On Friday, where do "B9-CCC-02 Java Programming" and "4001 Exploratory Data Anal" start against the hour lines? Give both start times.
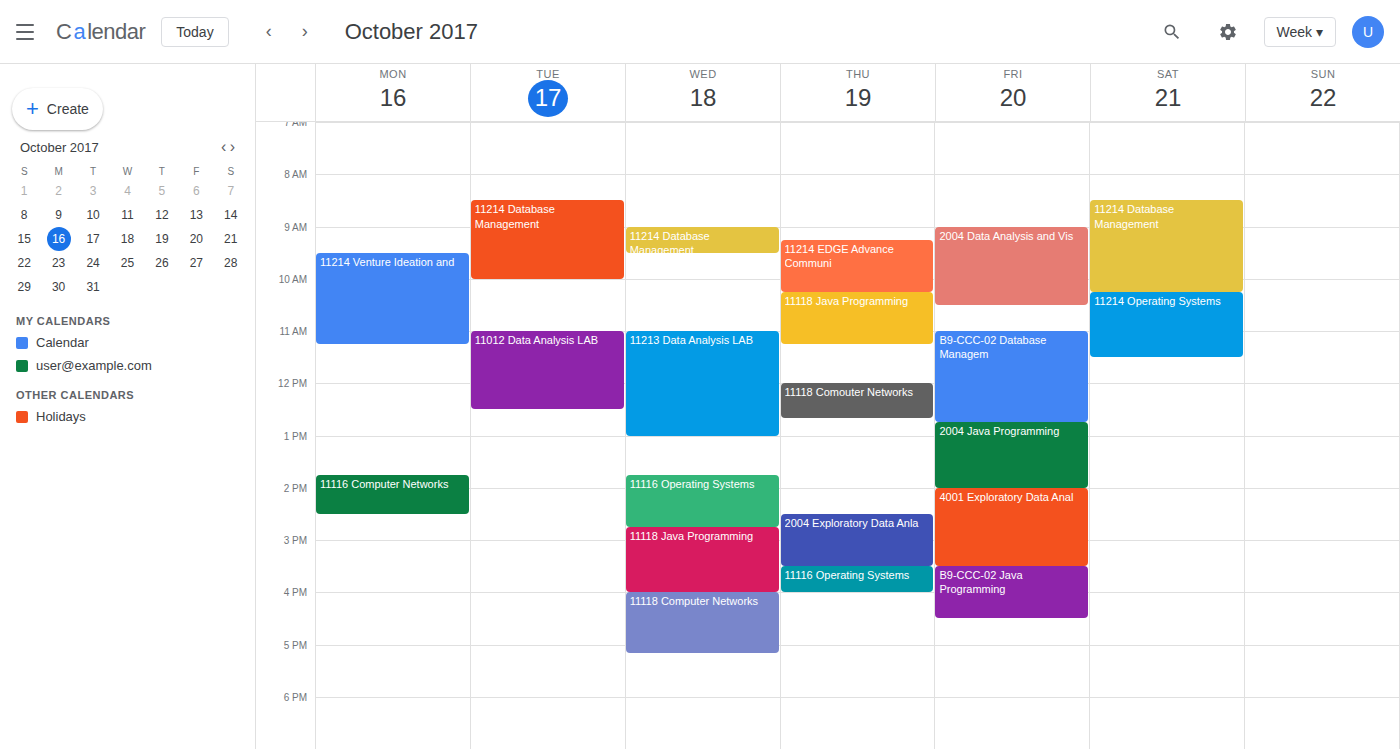
"B9-CCC-02 Java Programming": 3:30 PM, halfway between the 3 PM and 4 PM lines. "4001 Exploratory Data Anal": 2:00 PM, exactly on the 2 PM line.